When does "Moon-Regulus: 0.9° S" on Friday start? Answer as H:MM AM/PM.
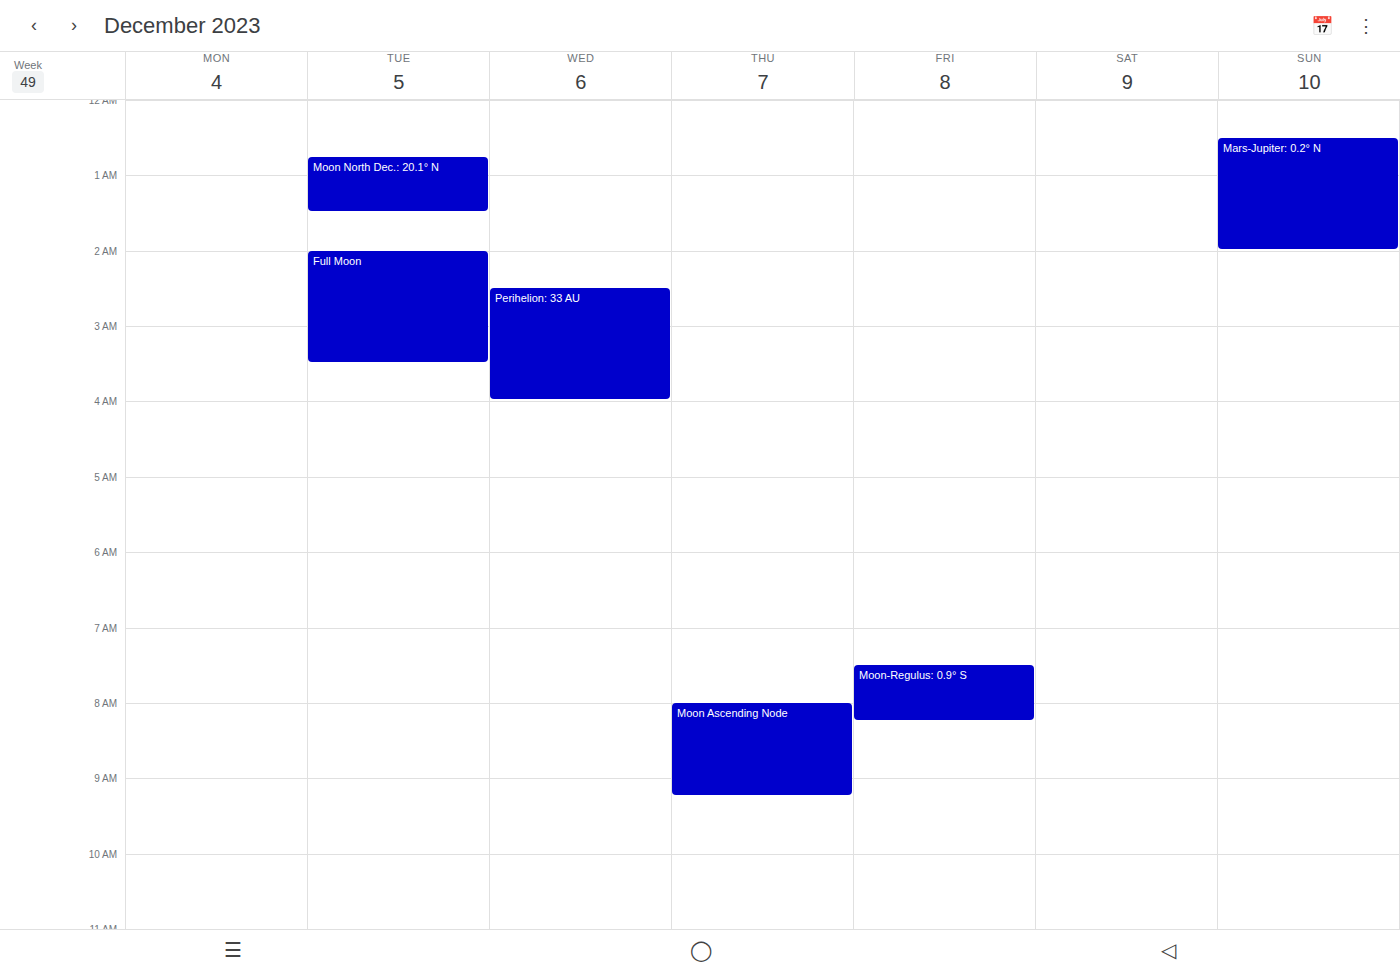
7:30 AM